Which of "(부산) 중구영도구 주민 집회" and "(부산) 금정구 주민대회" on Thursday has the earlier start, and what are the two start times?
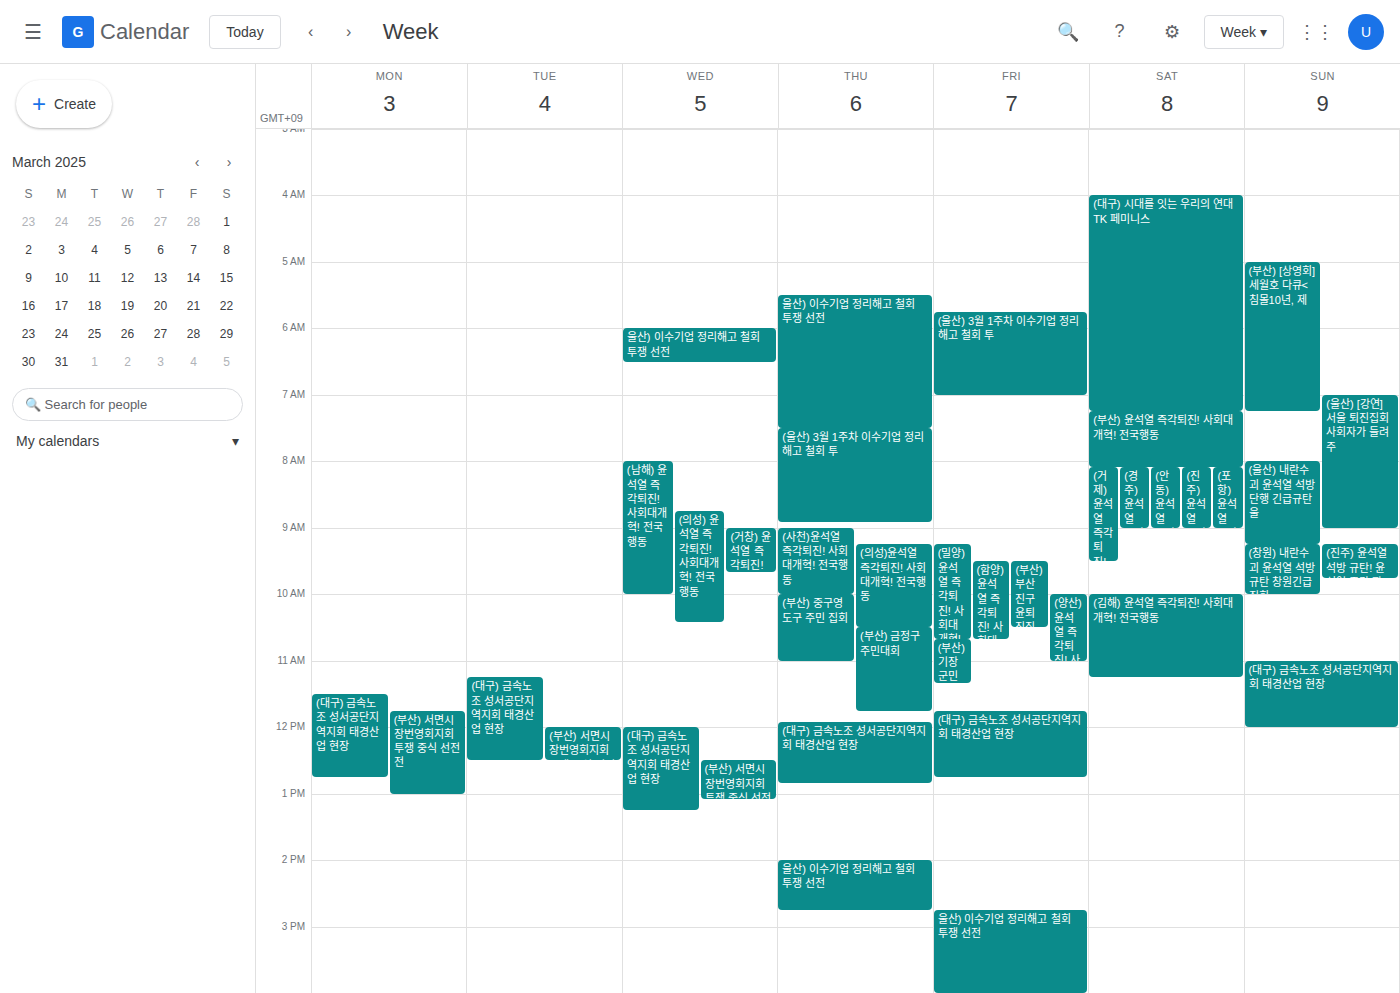
"(부산) 중구영도구 주민 집회" 10:00; "(부산) 금정구 주민대회" 10:30.